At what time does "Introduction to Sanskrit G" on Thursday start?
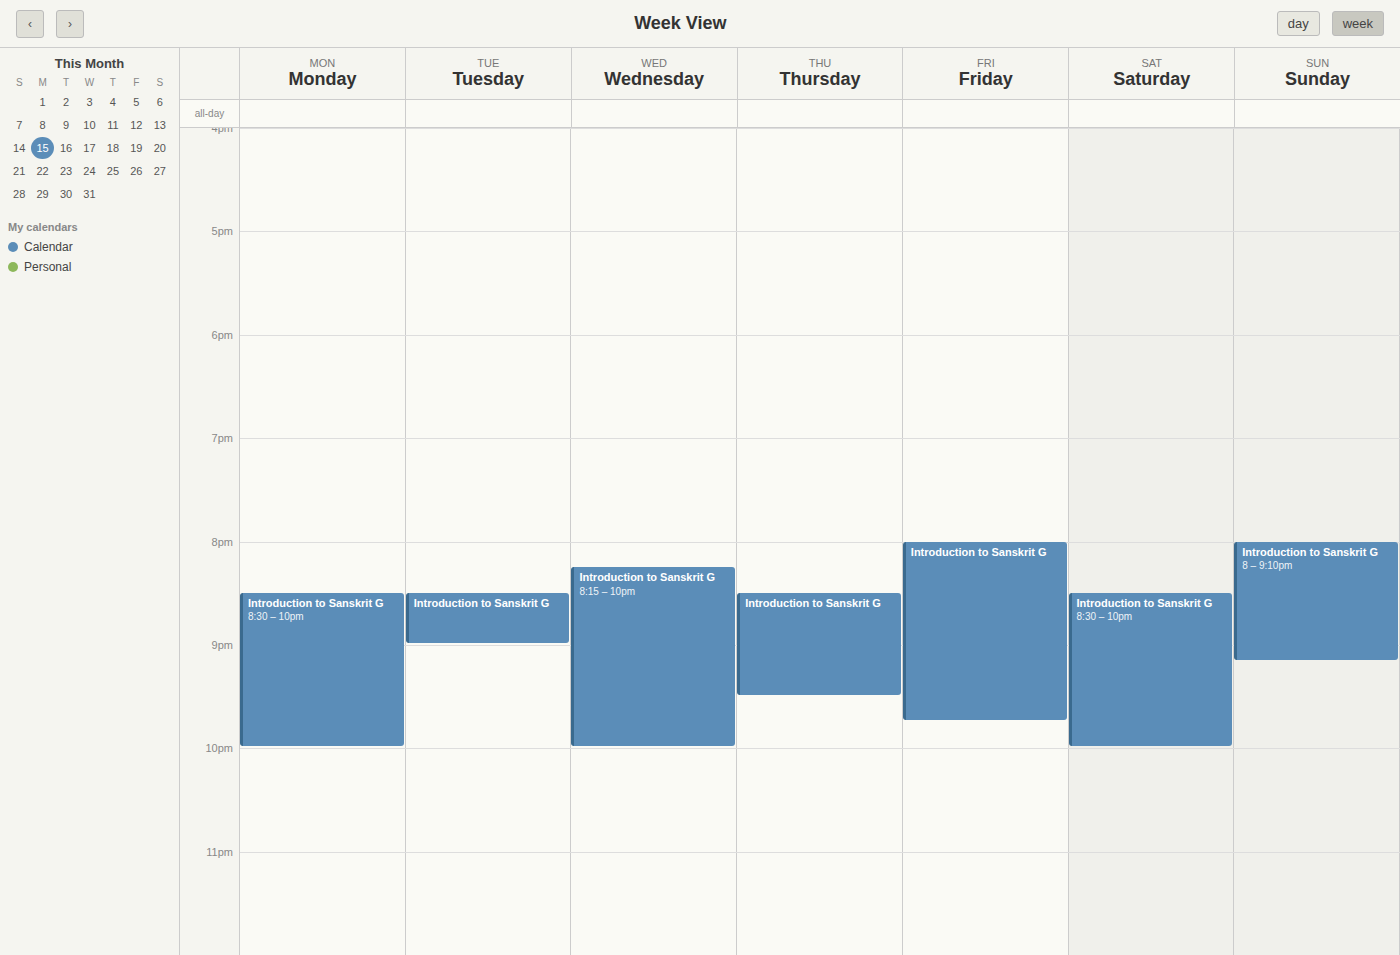
8:30 PM